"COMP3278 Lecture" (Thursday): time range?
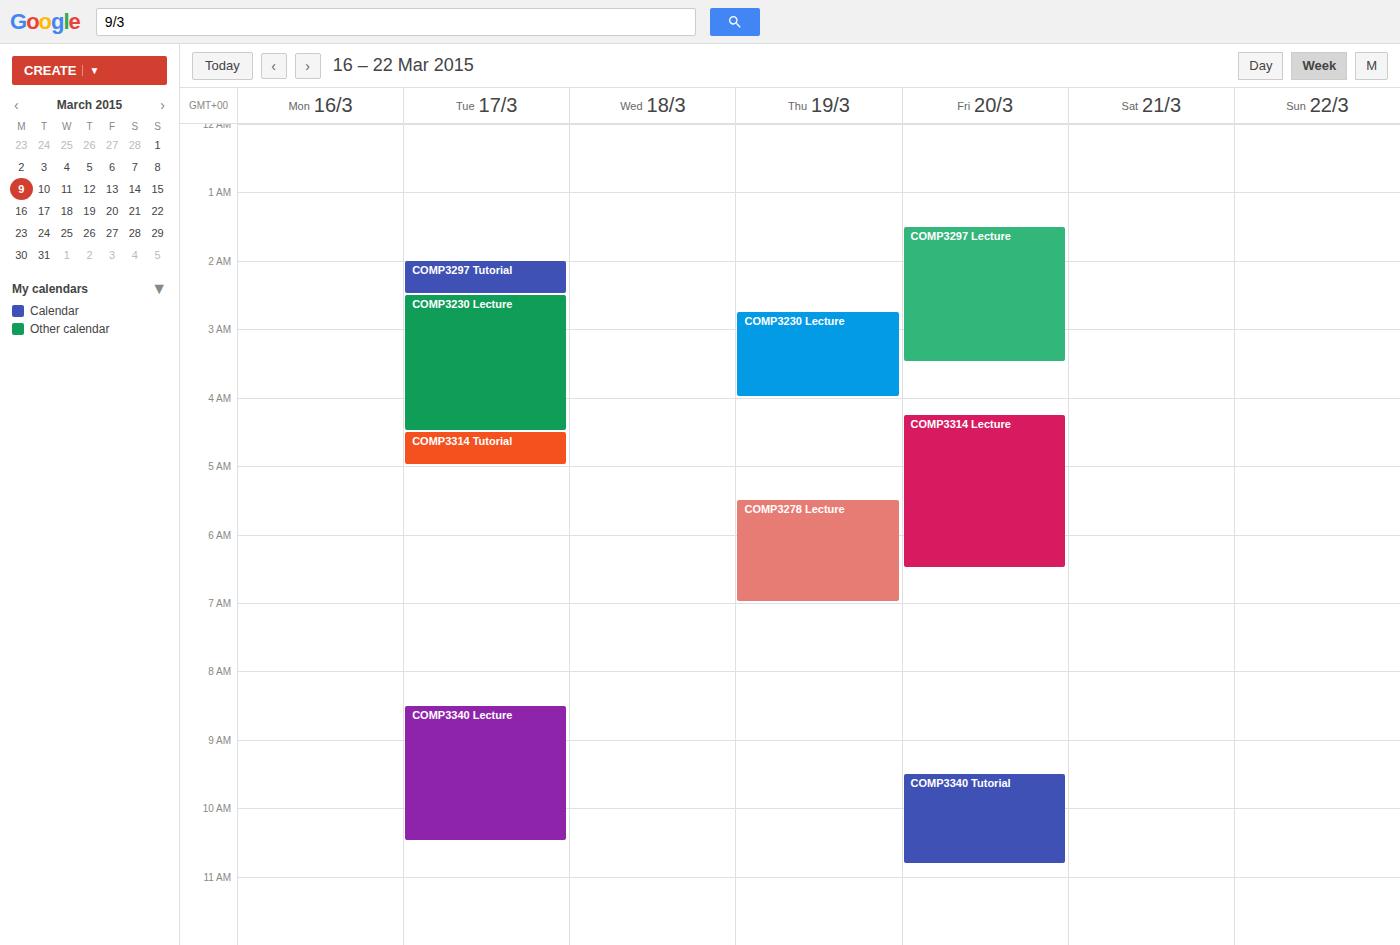
5:30 AM to 7:00 AM